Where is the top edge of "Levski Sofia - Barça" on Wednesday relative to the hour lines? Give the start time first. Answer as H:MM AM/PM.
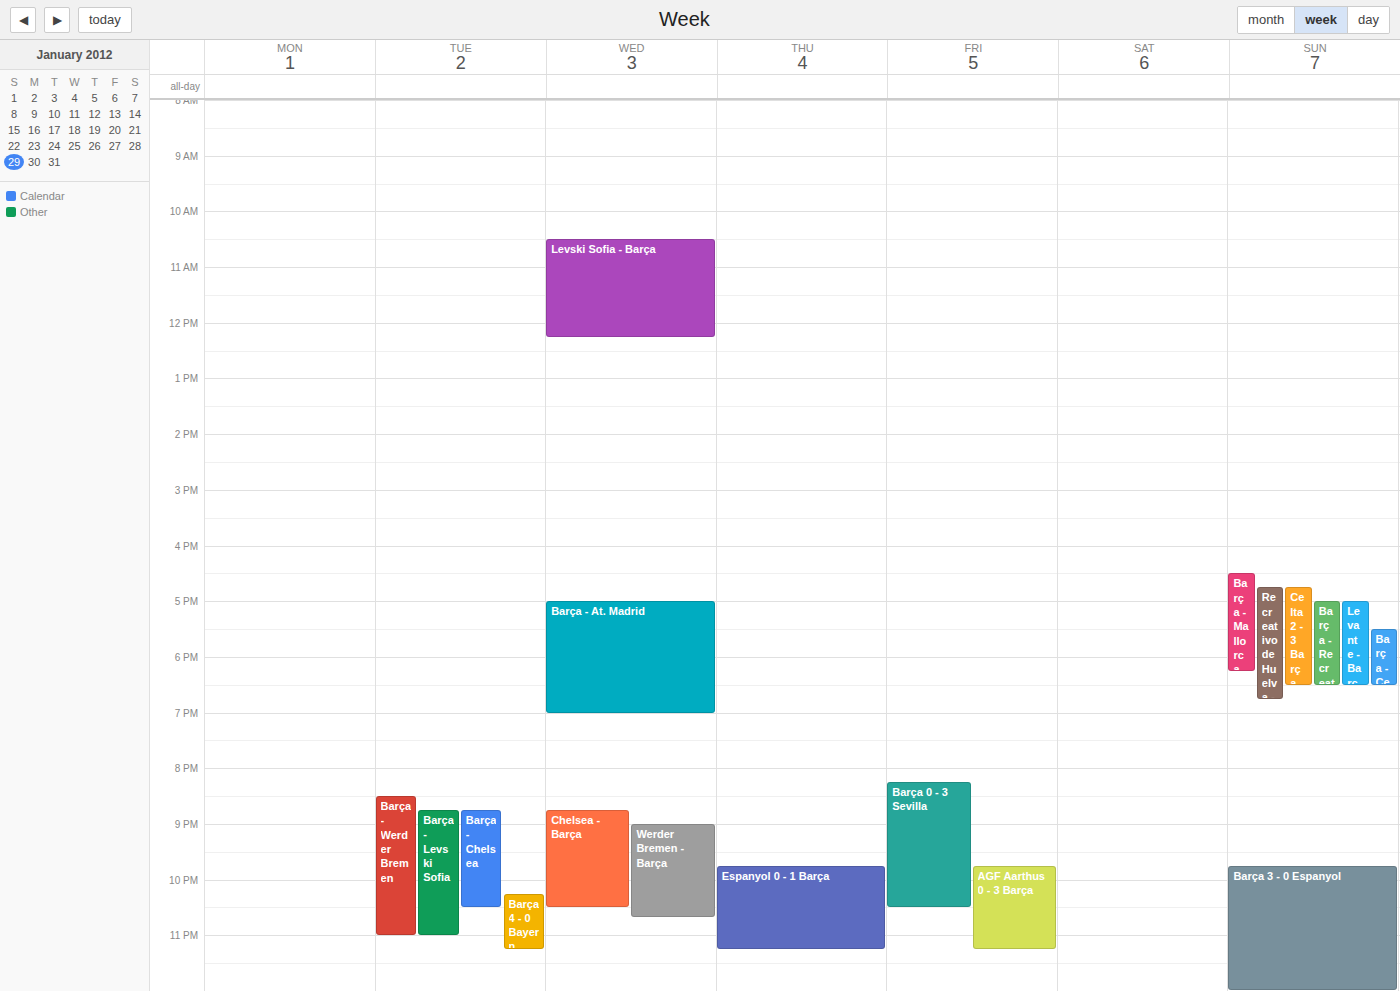
10:30 AM -- halfway between the 10 AM and 11 AM lines.